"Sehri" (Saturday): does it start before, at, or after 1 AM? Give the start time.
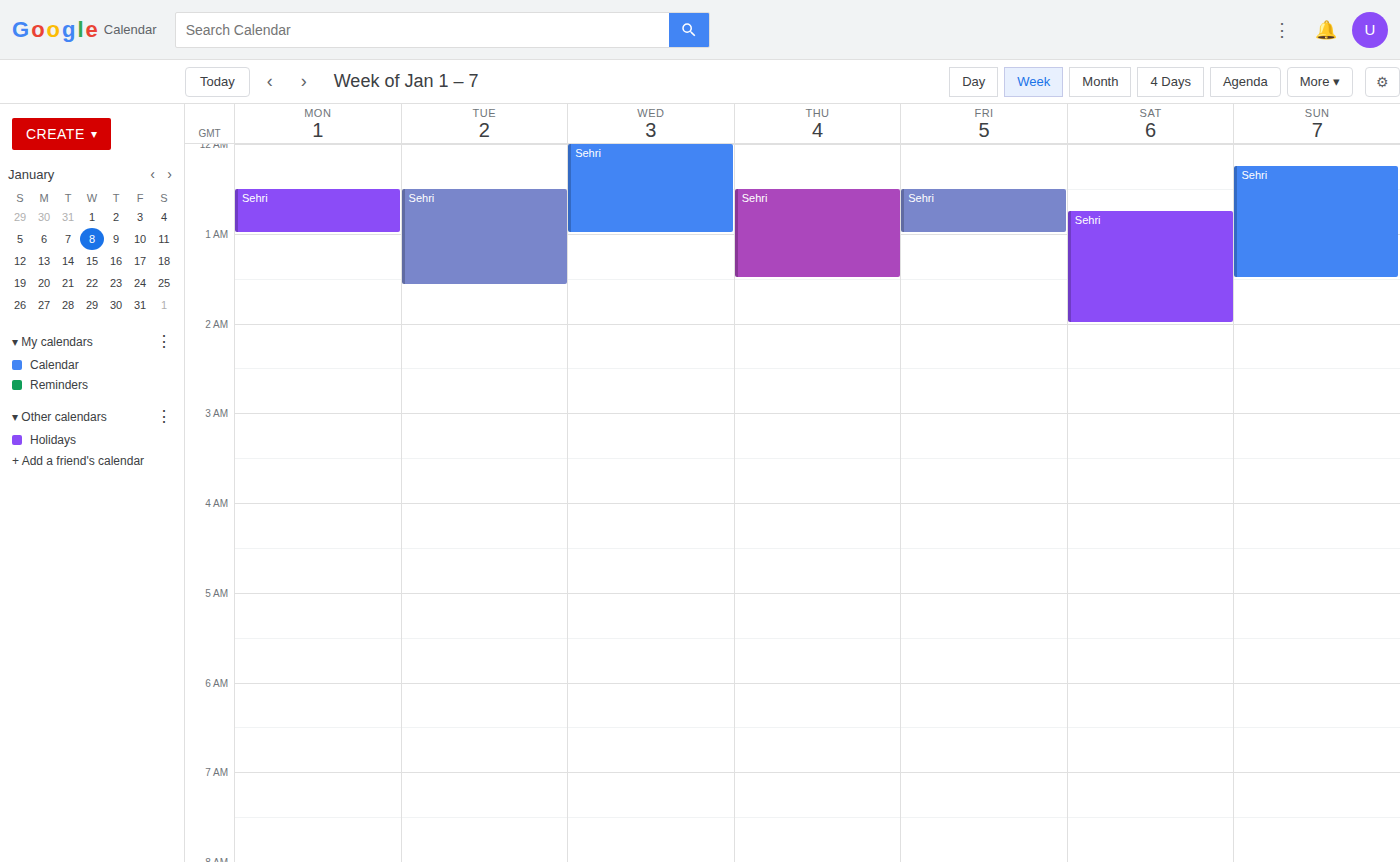
12:45 AM -- before 1 AM, 15 minutes above the 1 AM line.